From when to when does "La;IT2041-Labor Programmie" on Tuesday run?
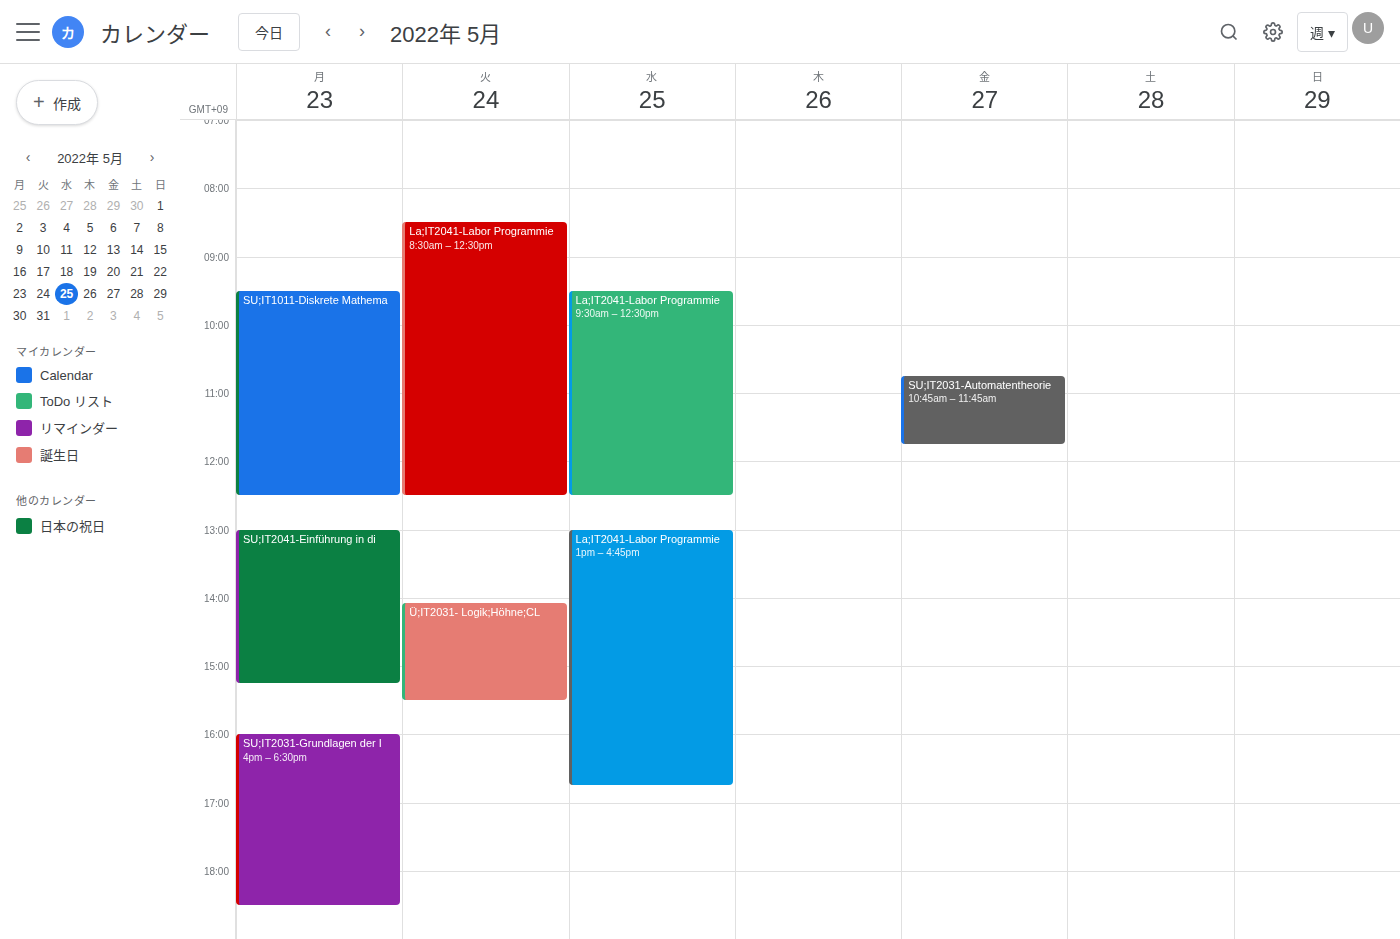
8:30 AM to 12:30 PM